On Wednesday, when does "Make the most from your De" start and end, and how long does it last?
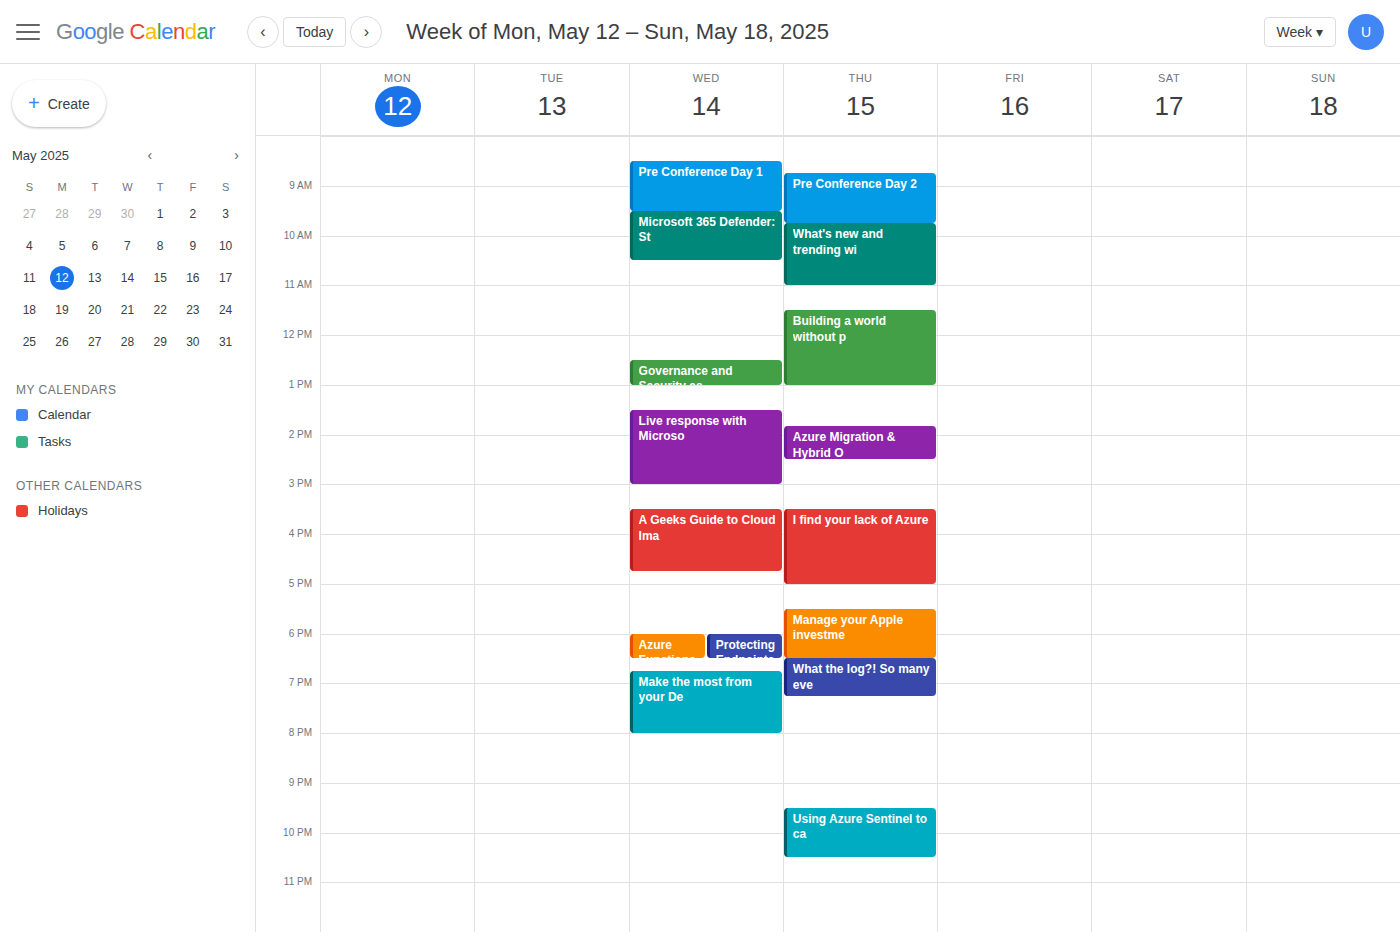
6:45 PM to 8:00 PM, 1 hour 15 minutes